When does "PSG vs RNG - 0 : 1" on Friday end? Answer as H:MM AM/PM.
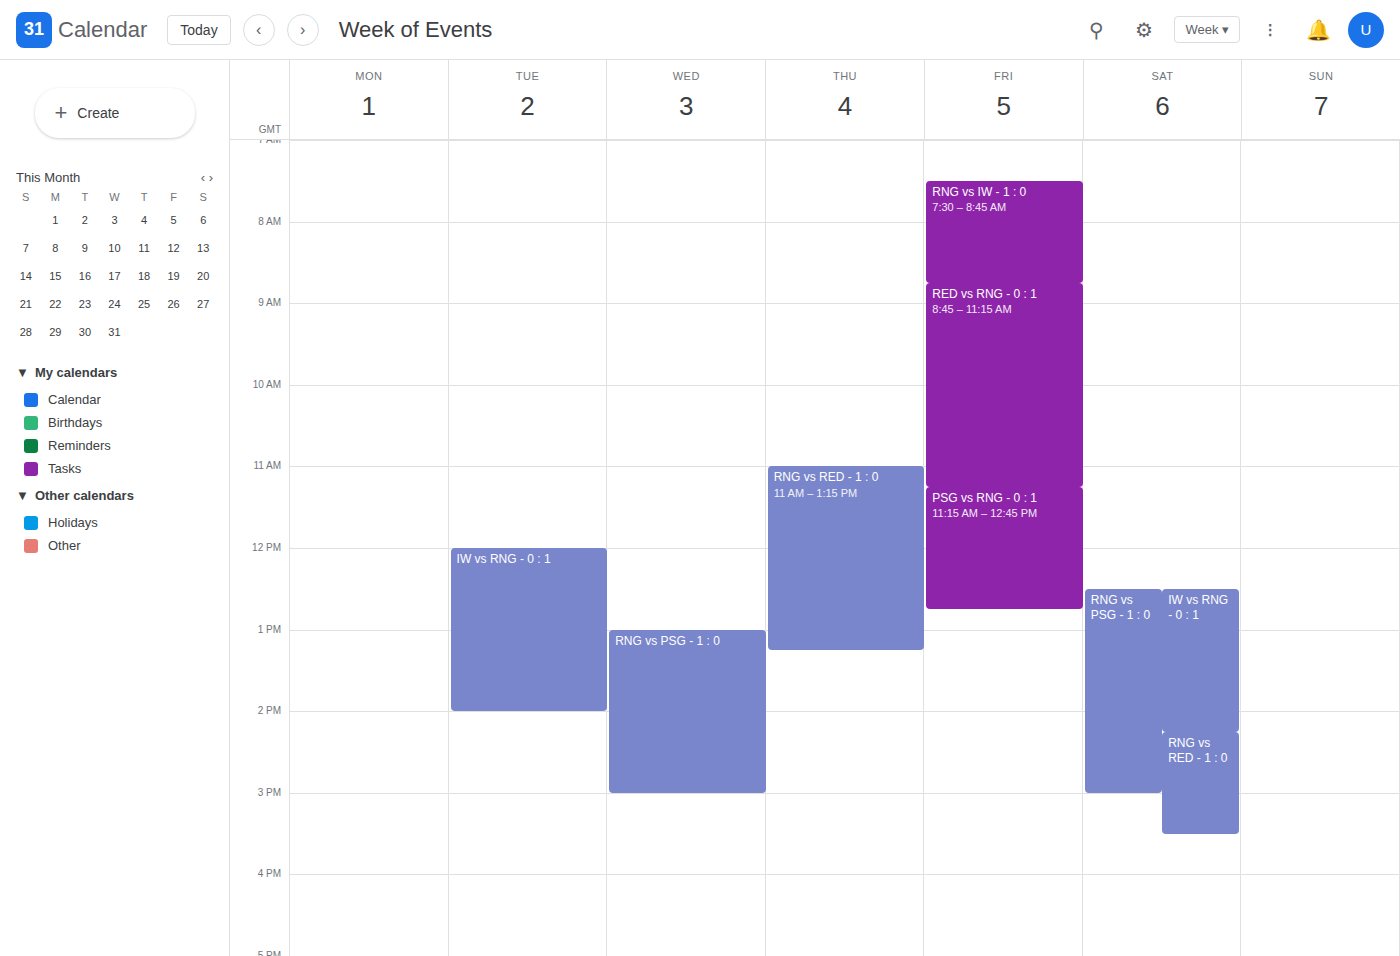
12:45 PM